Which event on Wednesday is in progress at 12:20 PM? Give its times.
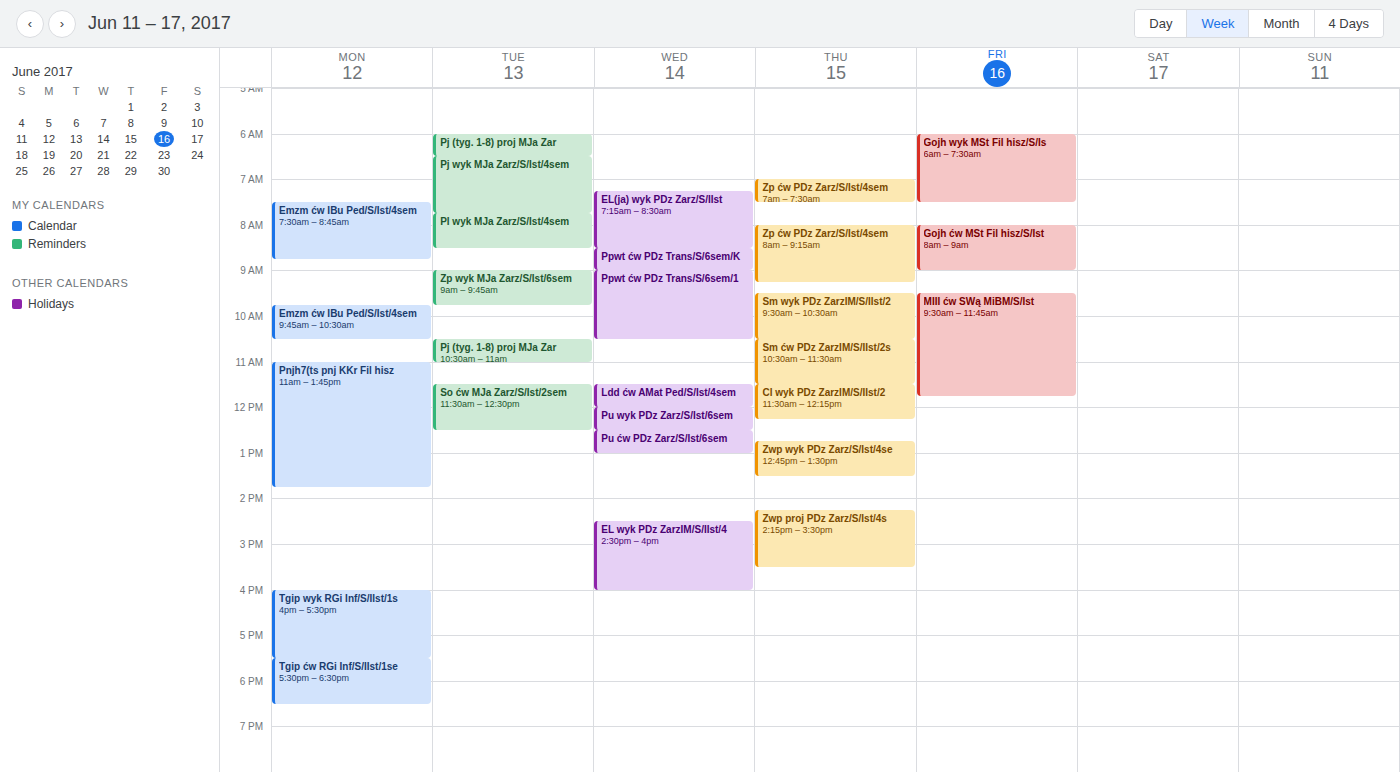
"Pu wyk PDz Zarz/S/Ist/6sem", 12:00 PM to 12:30 PM